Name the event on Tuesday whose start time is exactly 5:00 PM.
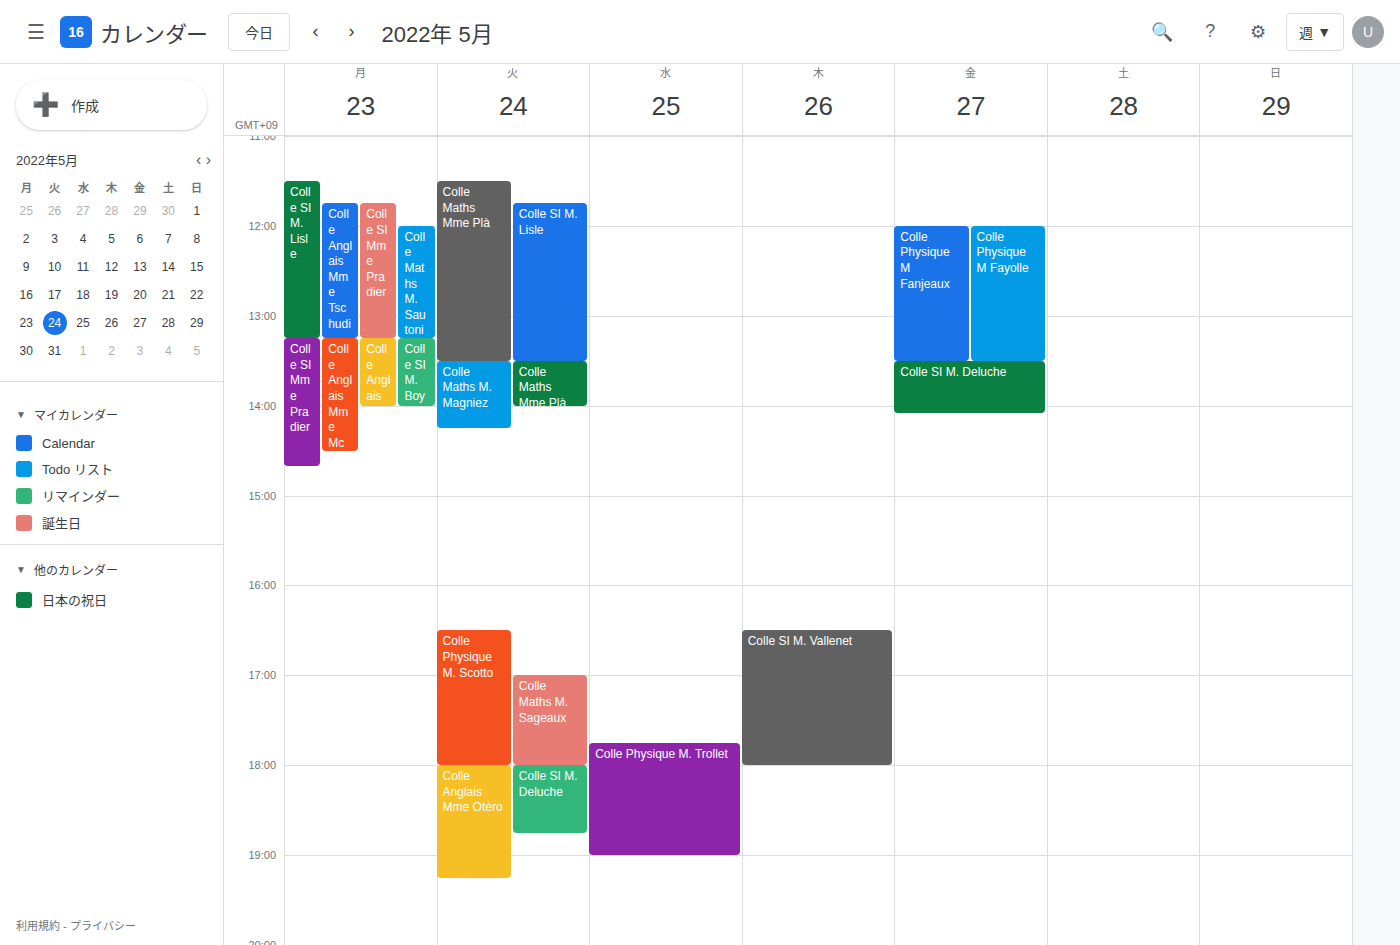
"Colle Maths M. Sageaux"